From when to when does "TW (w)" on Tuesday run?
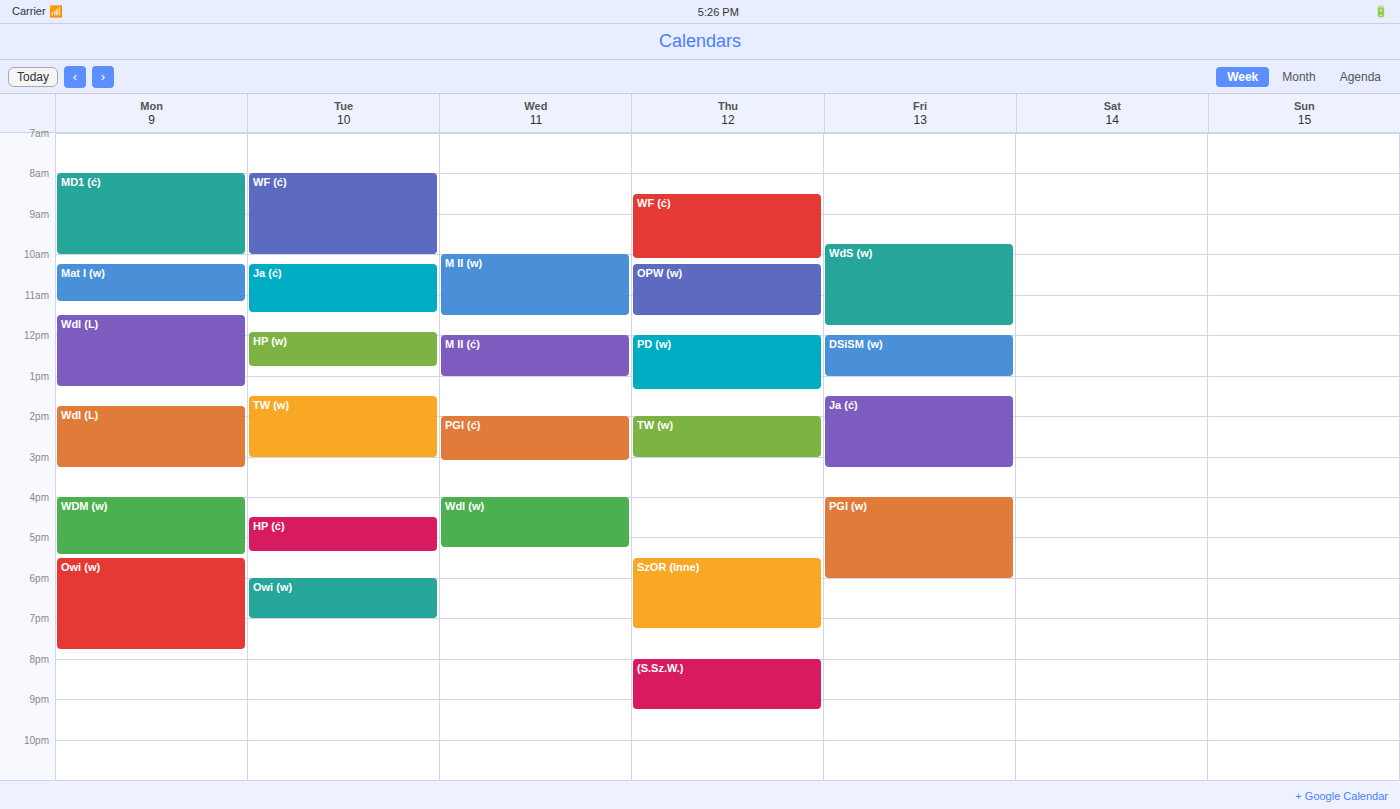
1:30 PM to 3:00 PM